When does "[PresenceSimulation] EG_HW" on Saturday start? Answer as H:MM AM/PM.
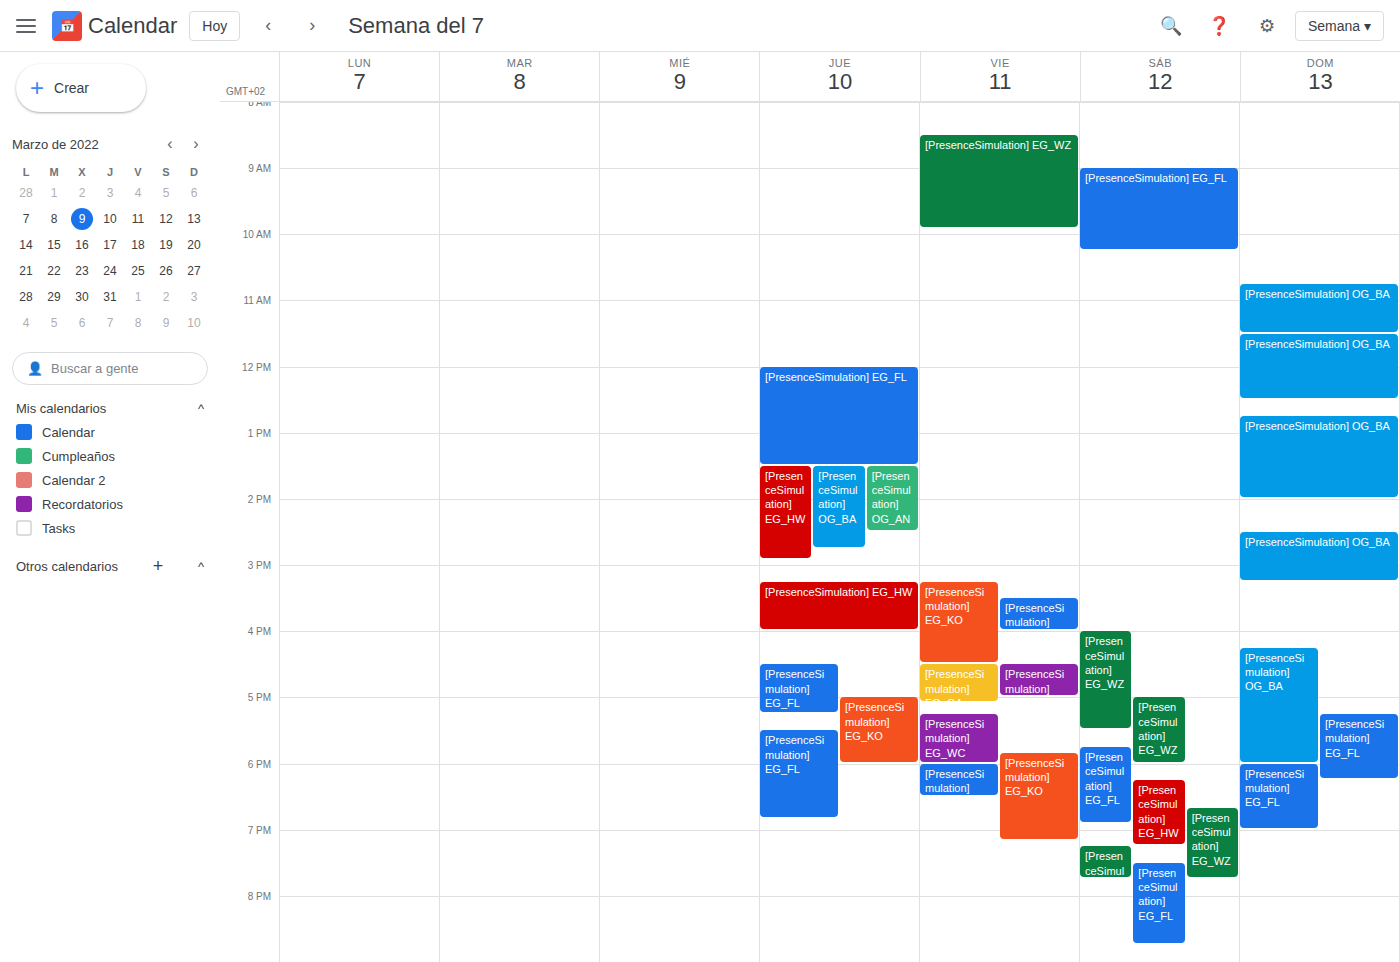
6:15 PM